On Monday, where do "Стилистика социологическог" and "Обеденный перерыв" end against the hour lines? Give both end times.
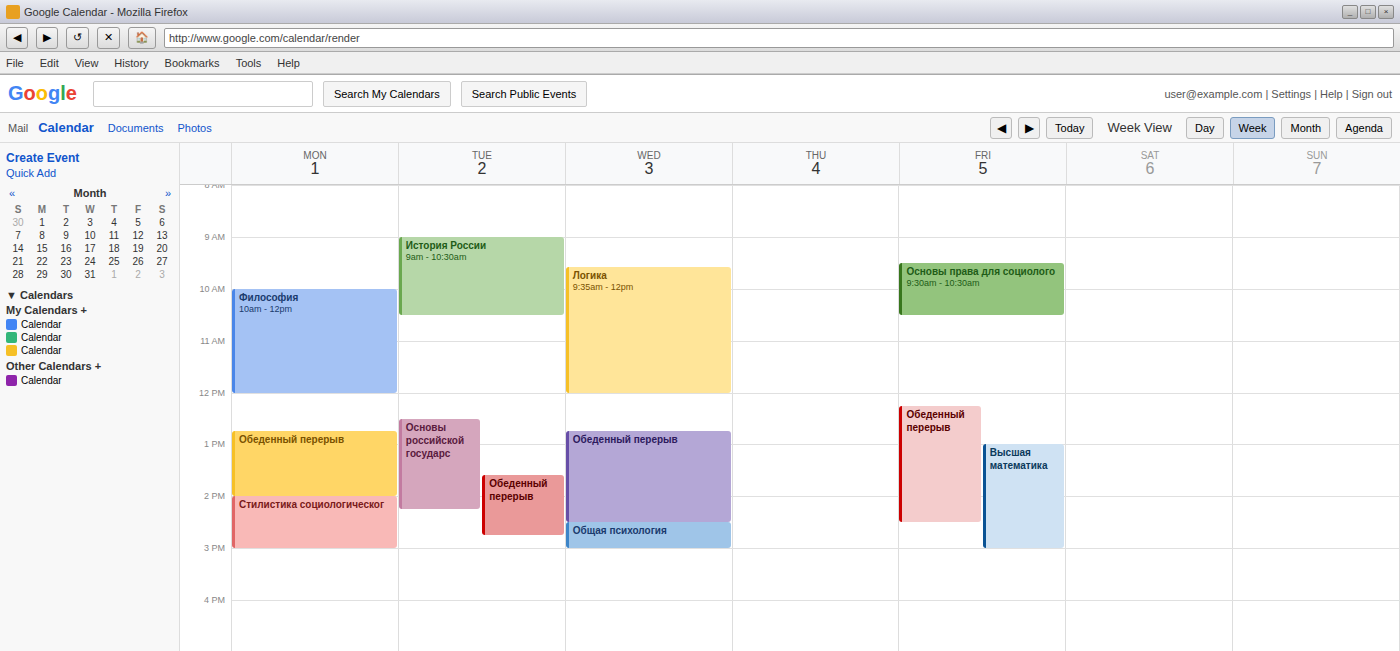
"Стилистика социологическог": 3:00 PM, exactly on the 3 PM line. "Обеденный перерыв": 2:00 PM, exactly on the 2 PM line.